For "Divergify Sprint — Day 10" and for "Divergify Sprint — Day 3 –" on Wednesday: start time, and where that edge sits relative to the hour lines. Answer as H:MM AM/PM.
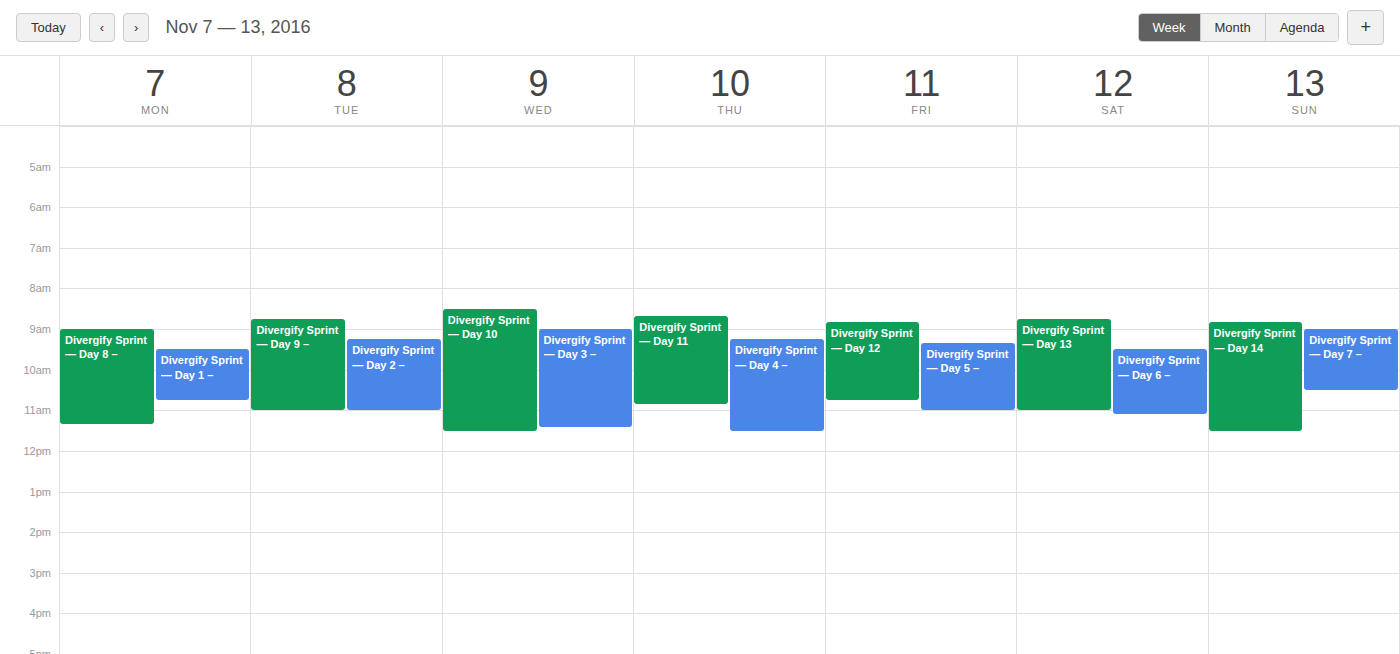
"Divergify Sprint — Day 10": 8:30 AM, halfway between the 8 AM and 9 AM lines. "Divergify Sprint — Day 3 –": 9:00 AM, exactly on the 9 AM line.